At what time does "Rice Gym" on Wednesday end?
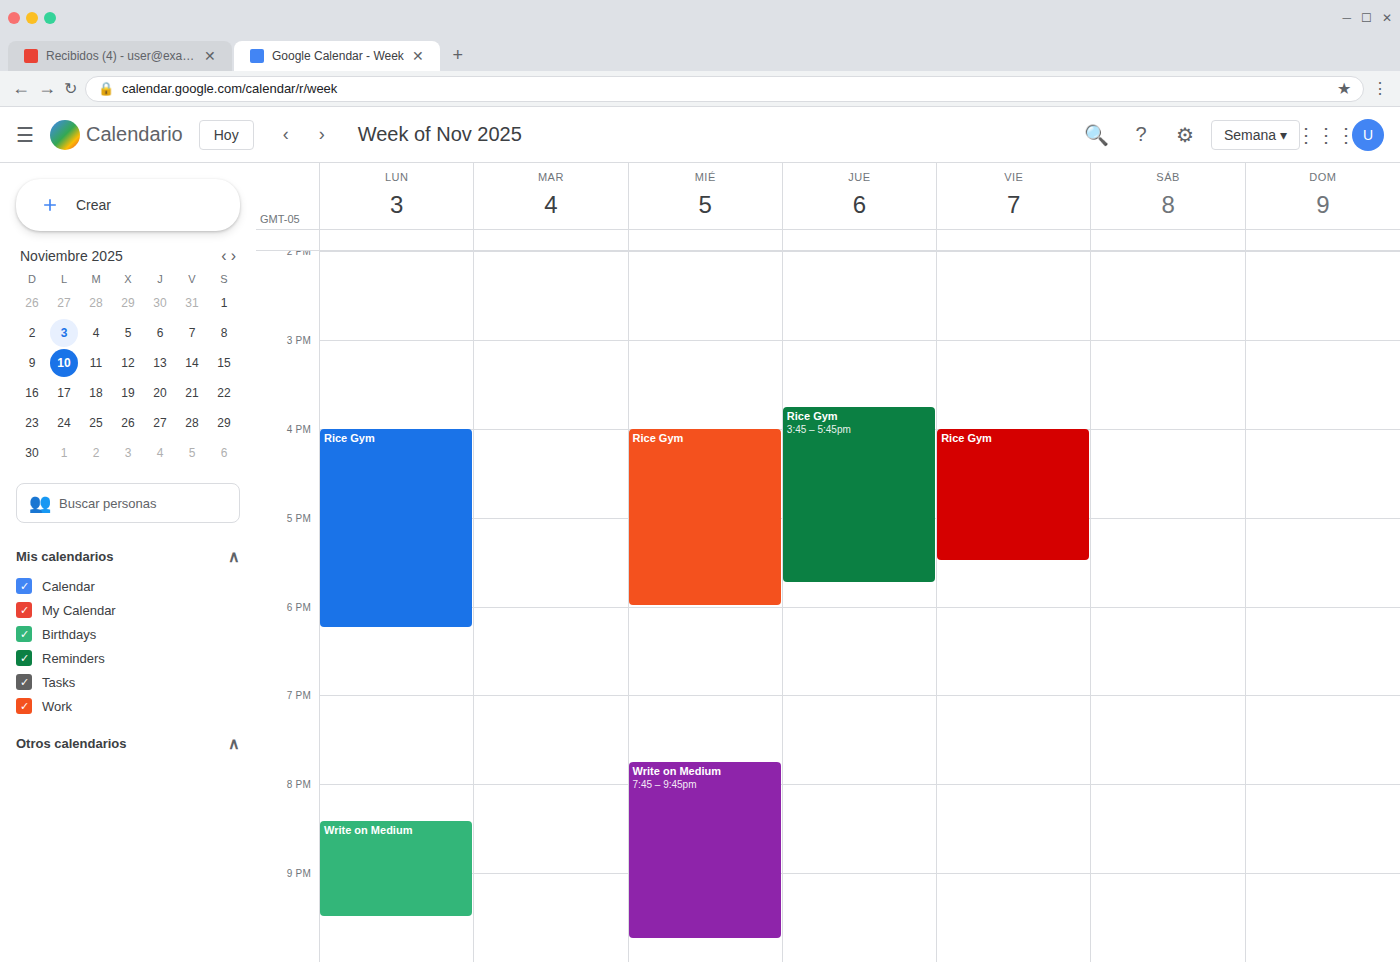
6:00 PM